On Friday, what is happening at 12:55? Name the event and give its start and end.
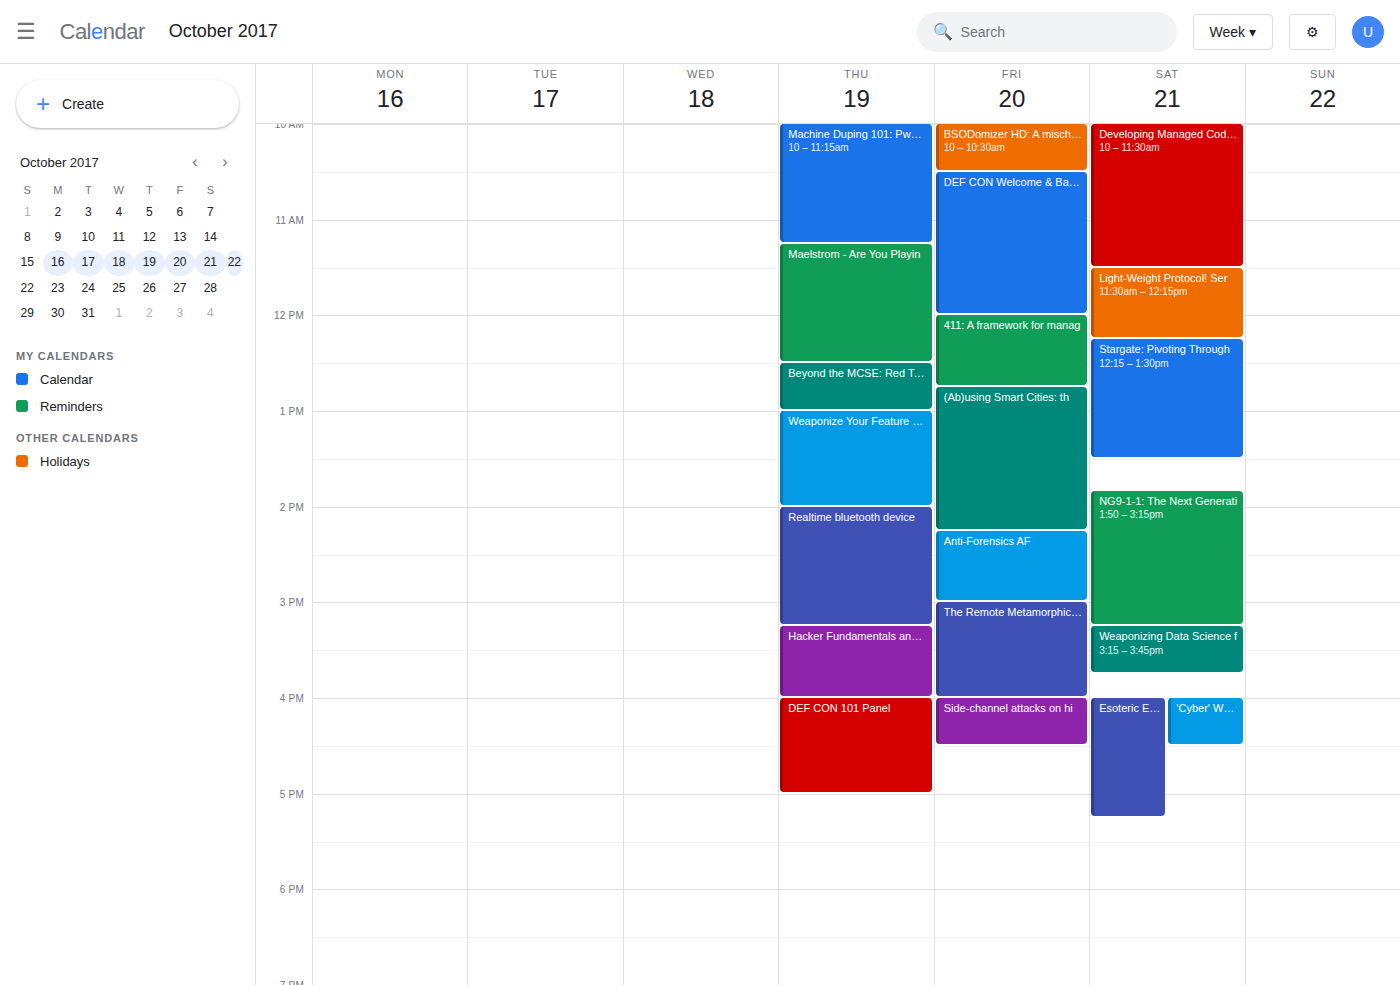
"(Ab)using Smart Cities: th", 12:45 to 14:15